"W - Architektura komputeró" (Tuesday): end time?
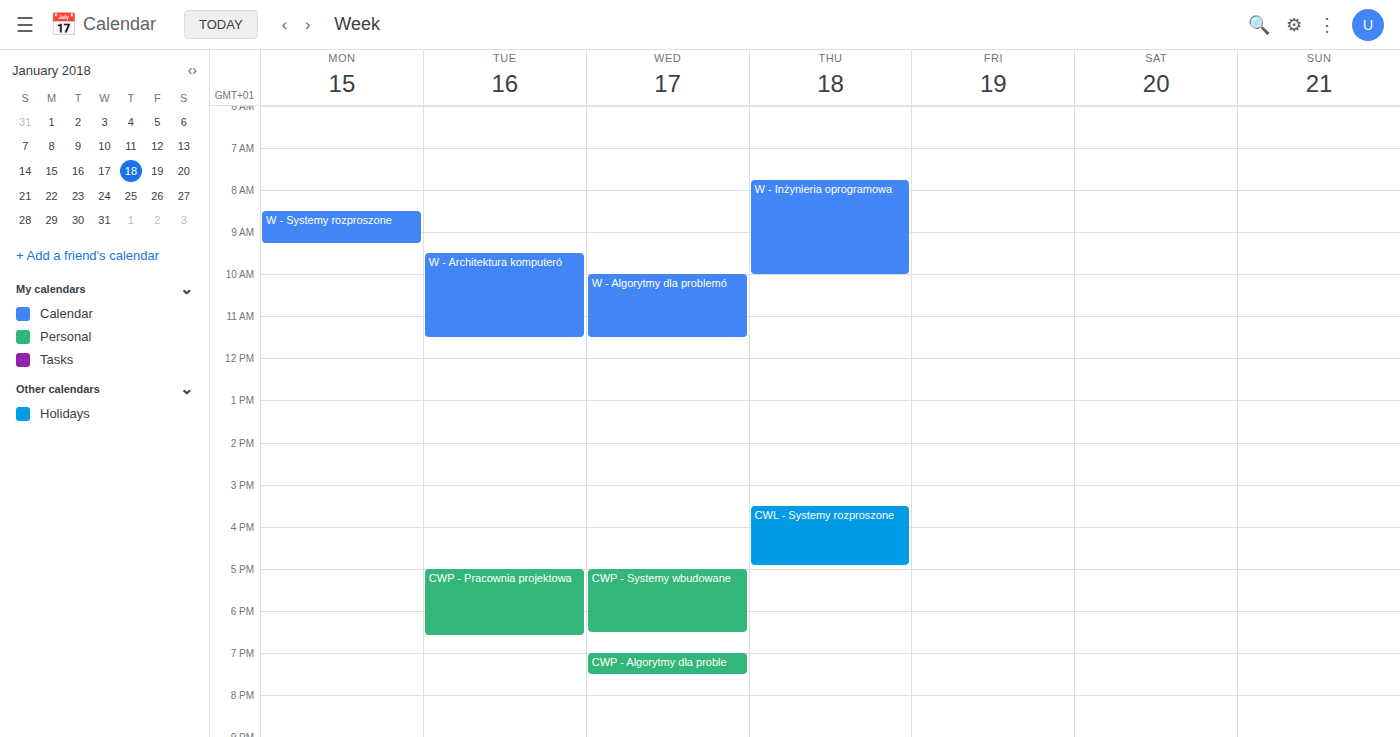
11:30 AM